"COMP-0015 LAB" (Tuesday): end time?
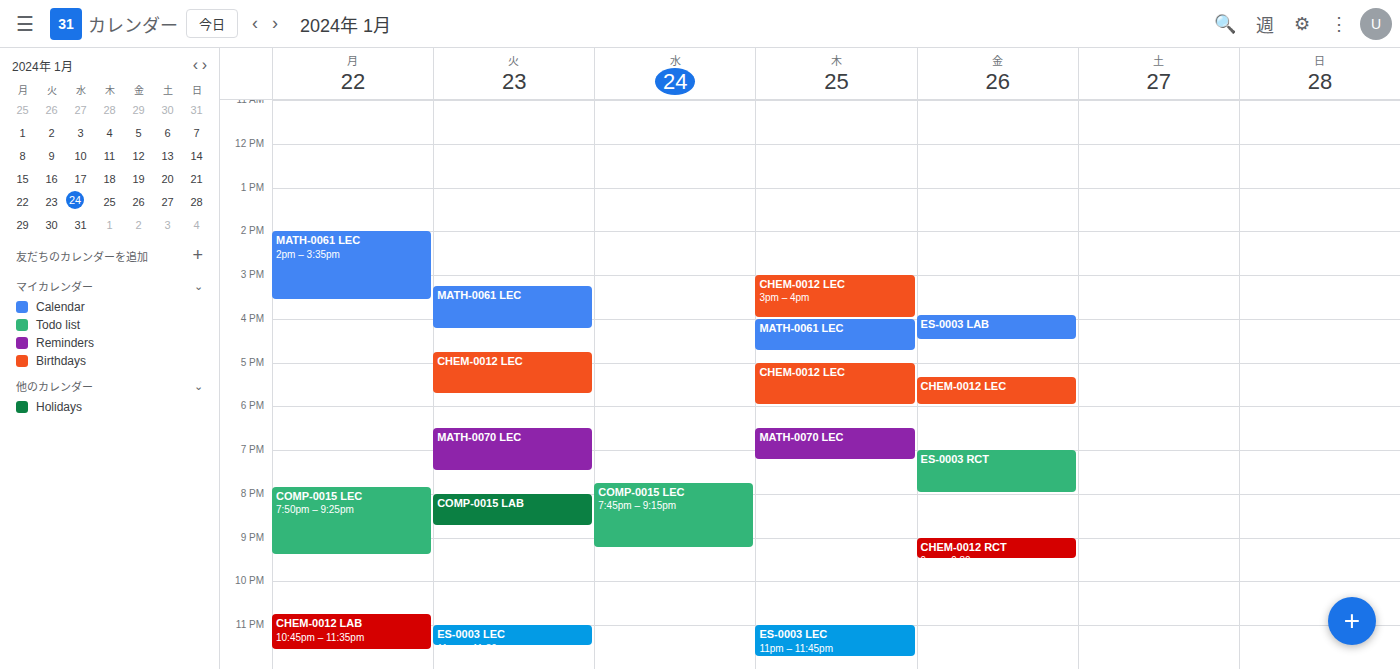
8:45 PM